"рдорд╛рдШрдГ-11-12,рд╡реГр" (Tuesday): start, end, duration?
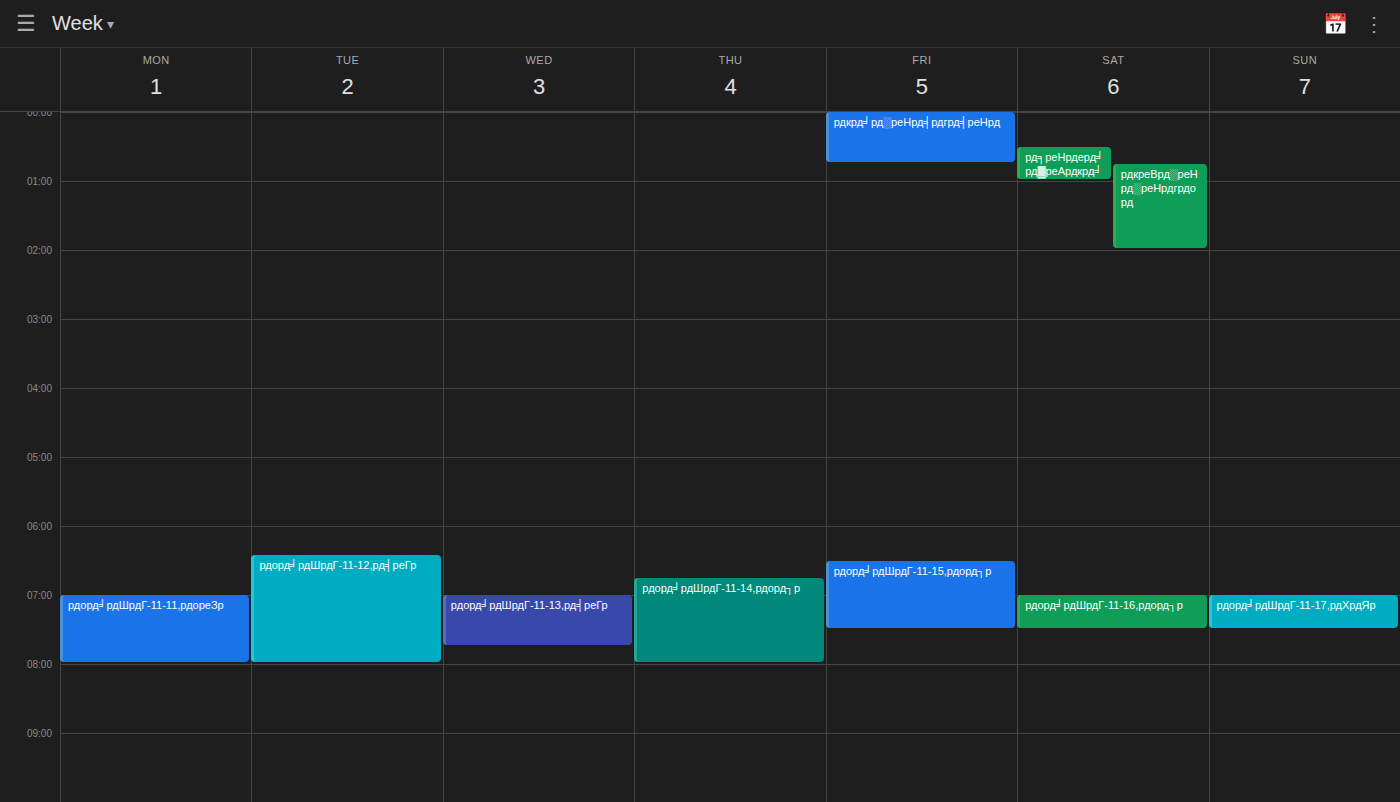
6:25 AM to 8:00 AM, 1 hour 35 minutes